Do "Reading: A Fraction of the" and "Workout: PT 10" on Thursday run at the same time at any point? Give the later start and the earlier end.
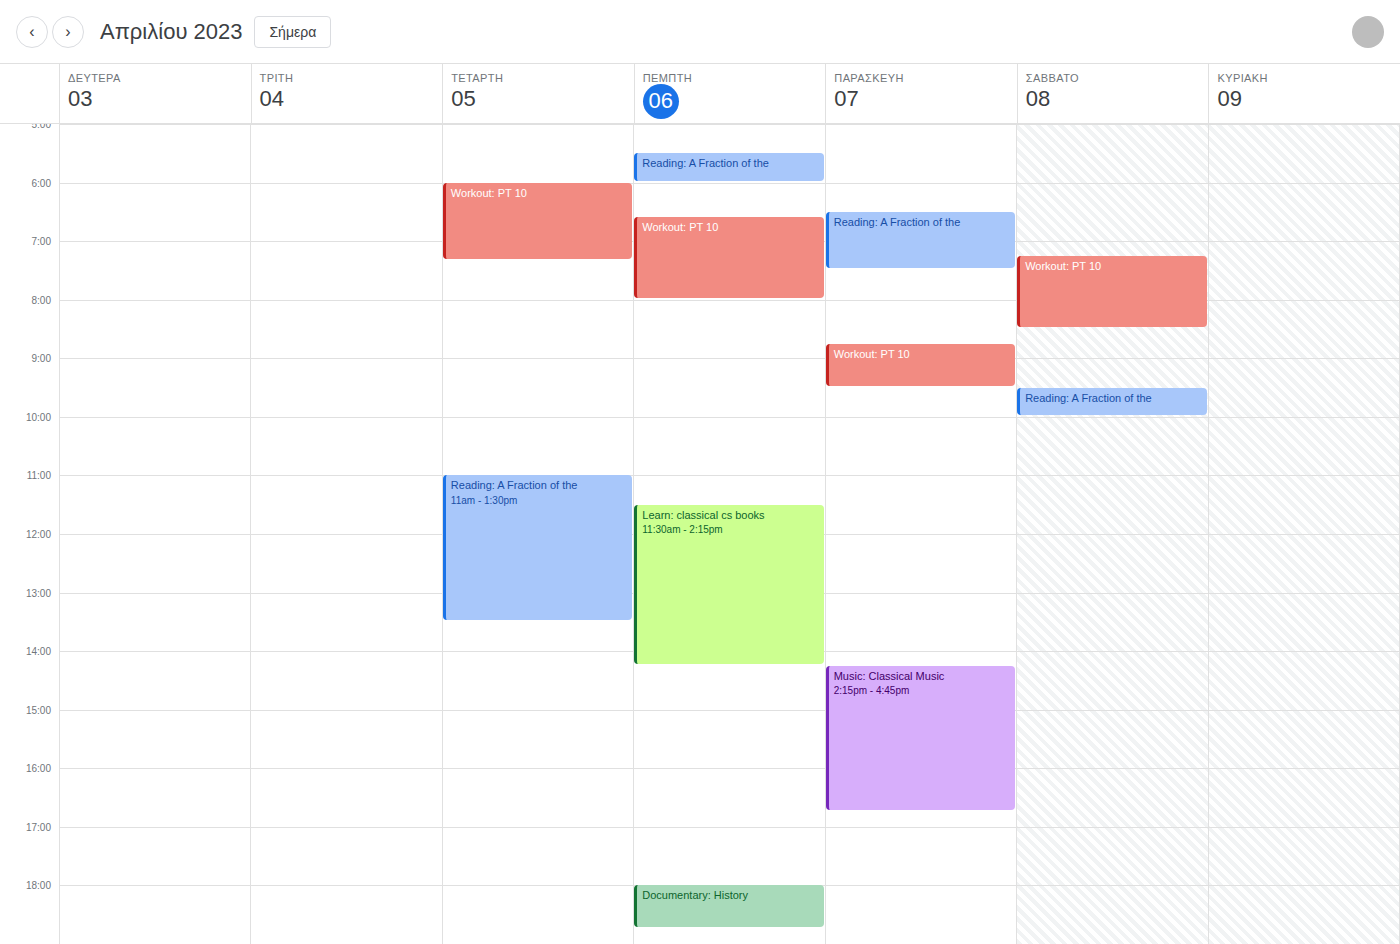
"Reading: A Fraction of the" ends at 6:00 AM and "Workout: PT 10" starts at 6:35 AM -- no overlap.